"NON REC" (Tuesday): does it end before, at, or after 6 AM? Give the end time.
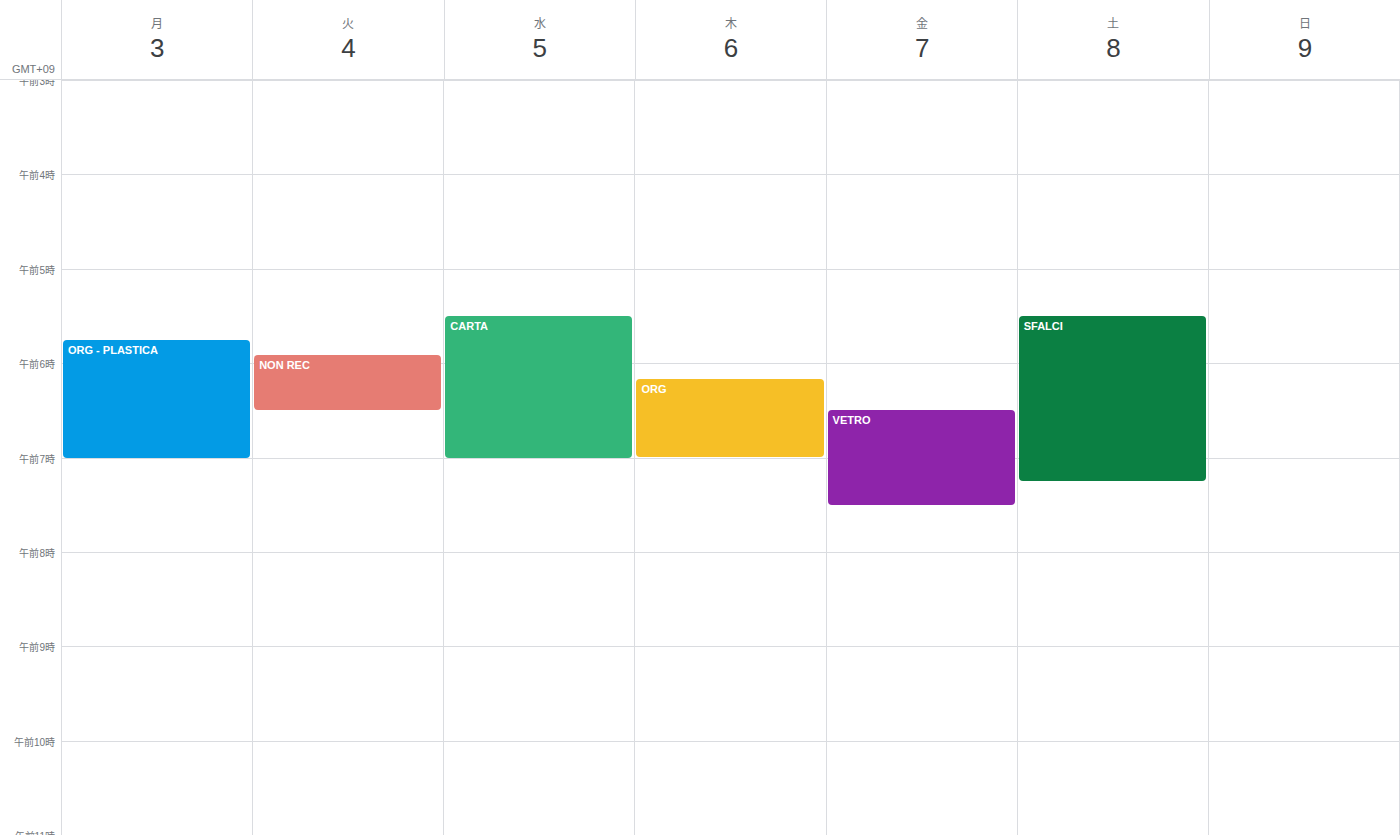
6:30 AM -- after 6 AM, 30 minutes below the 6 AM line.